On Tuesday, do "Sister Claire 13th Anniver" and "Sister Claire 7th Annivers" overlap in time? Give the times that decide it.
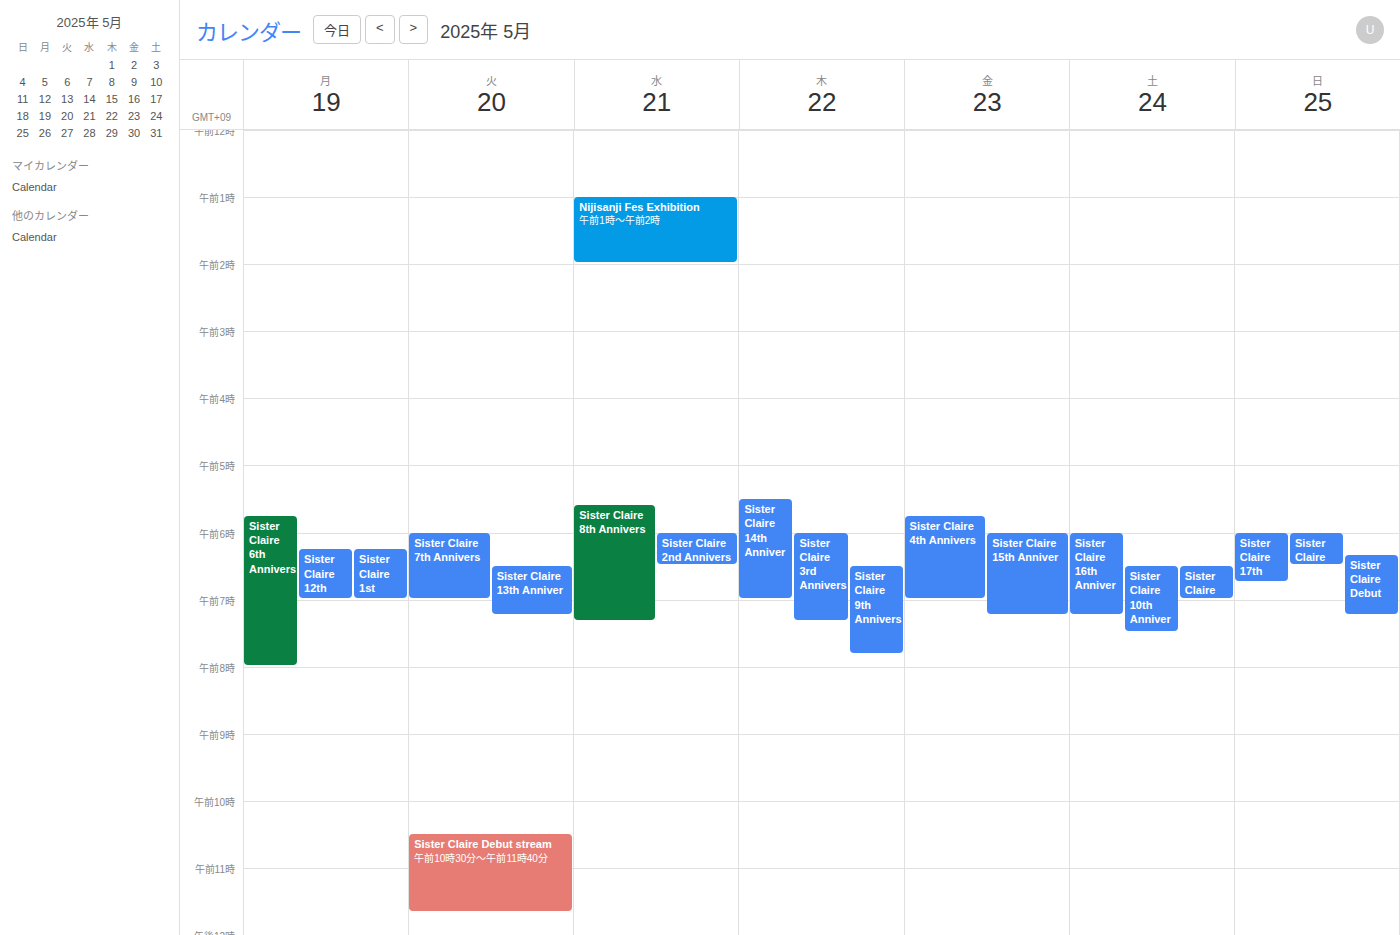
"Sister Claire 13th Anniver" starts at 6:30 AM, before "Sister Claire 7th Annivers" ends at 7:00 AM -- they overlap.